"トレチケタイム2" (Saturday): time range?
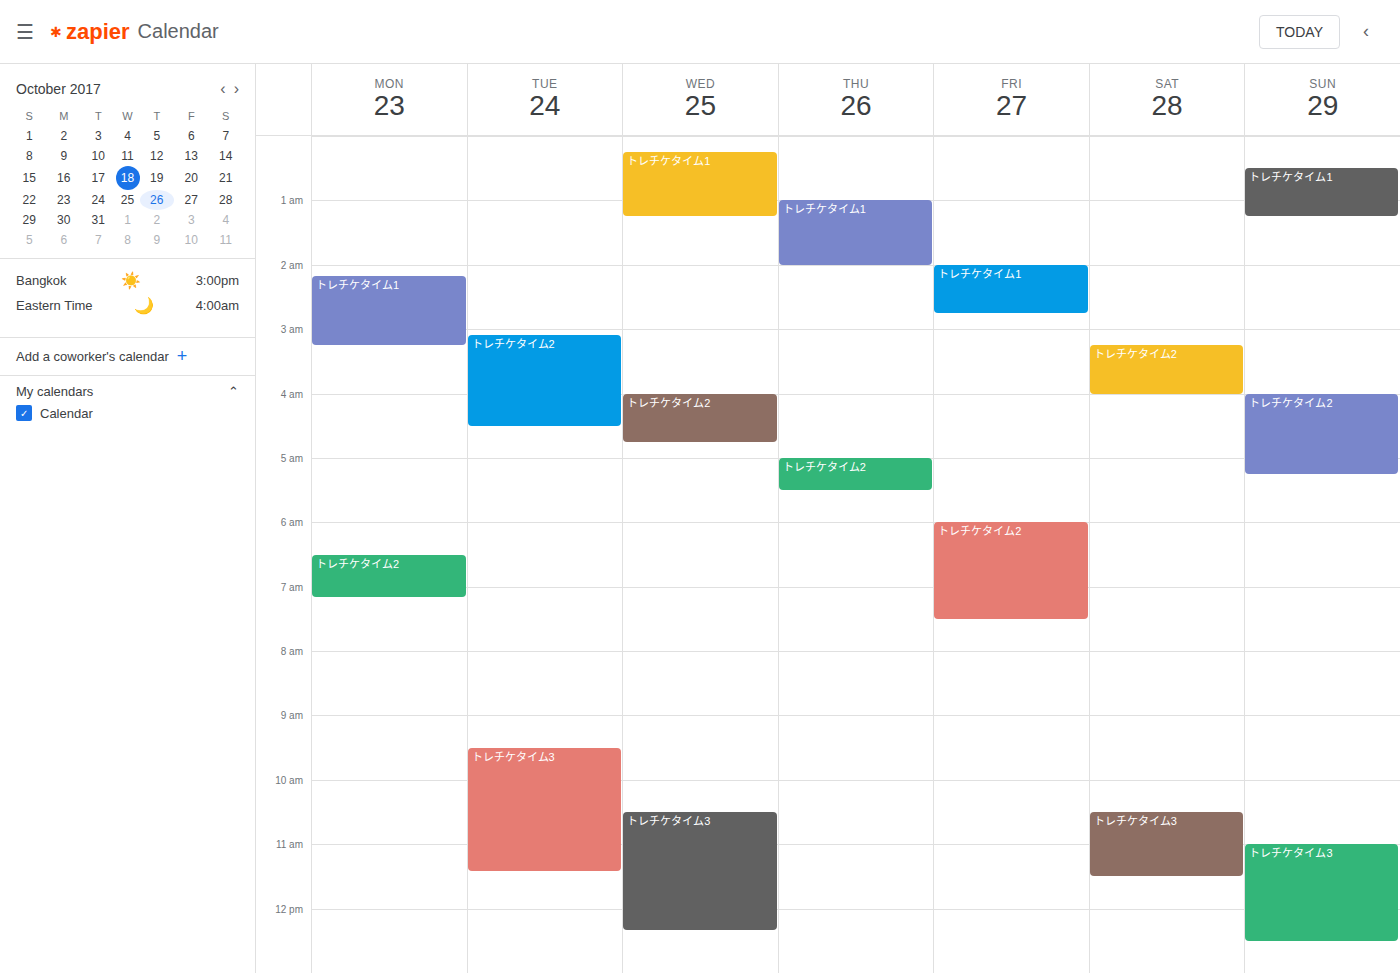
3:15 AM to 4:00 AM